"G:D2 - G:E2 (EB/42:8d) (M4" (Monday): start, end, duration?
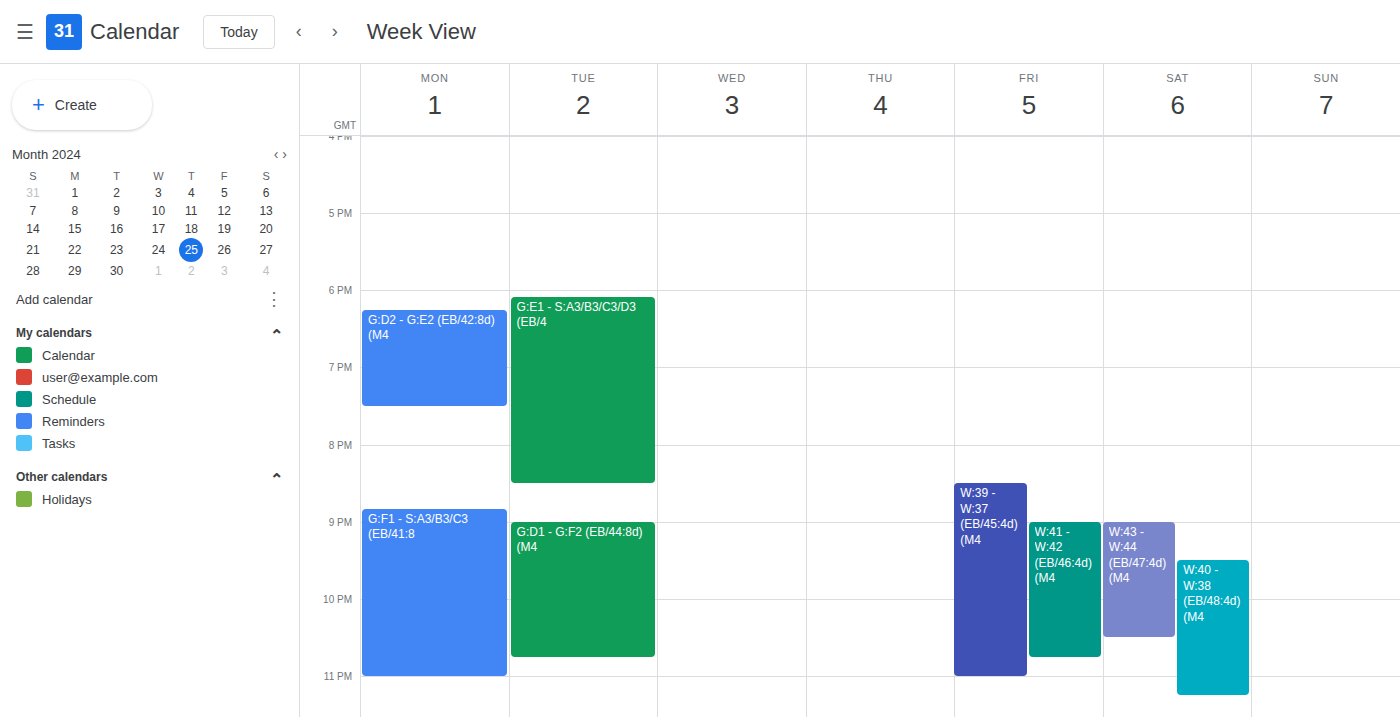
6:15 PM to 7:30 PM, 1 hour 15 minutes